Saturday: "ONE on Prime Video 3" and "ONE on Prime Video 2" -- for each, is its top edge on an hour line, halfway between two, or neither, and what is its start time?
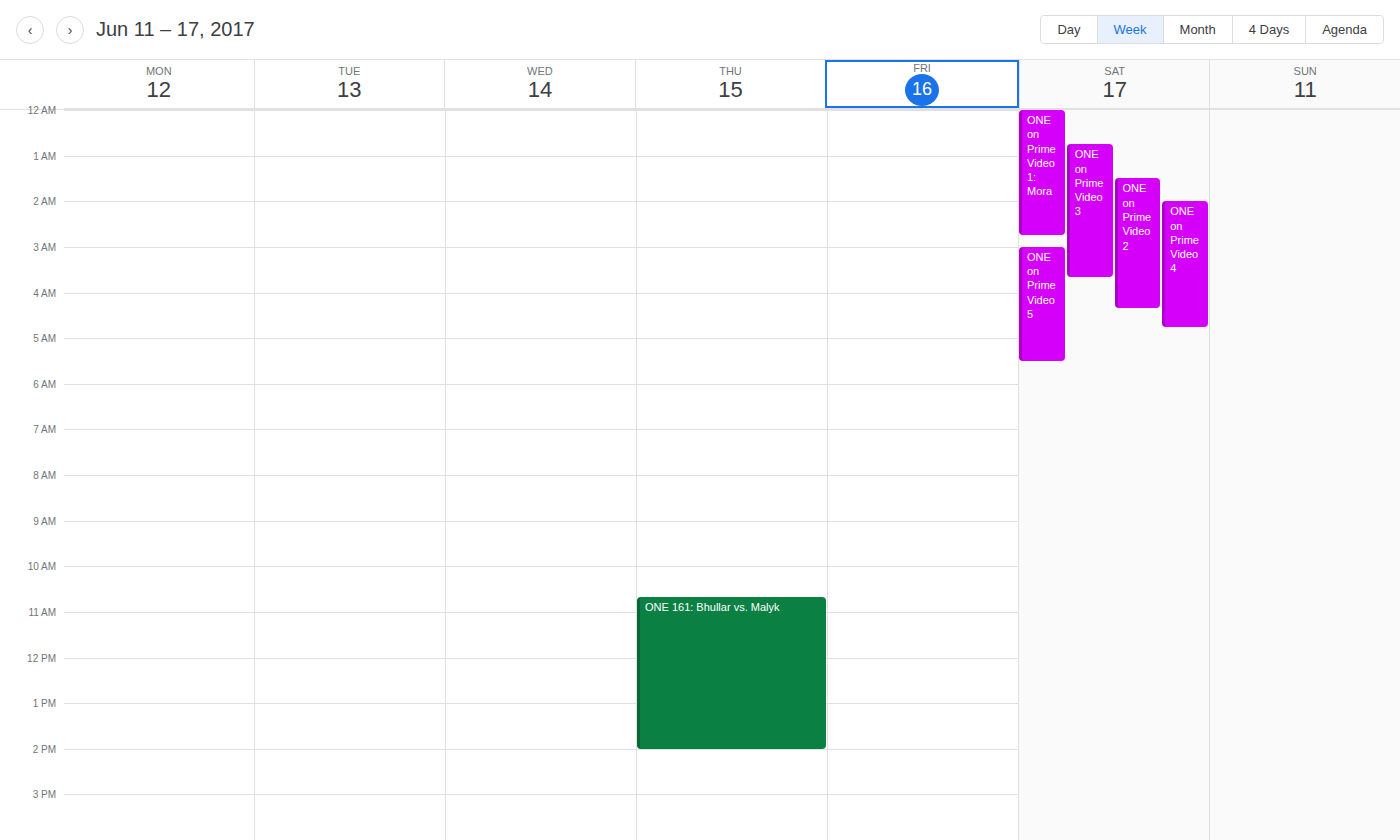
"ONE on Prime Video 3": 12:45 AM, neither: three quarters of the way from the 12 AM line to the 1 AM line. "ONE on Prime Video 2": 1:30 AM, halfway between the 1 AM and 2 AM lines.